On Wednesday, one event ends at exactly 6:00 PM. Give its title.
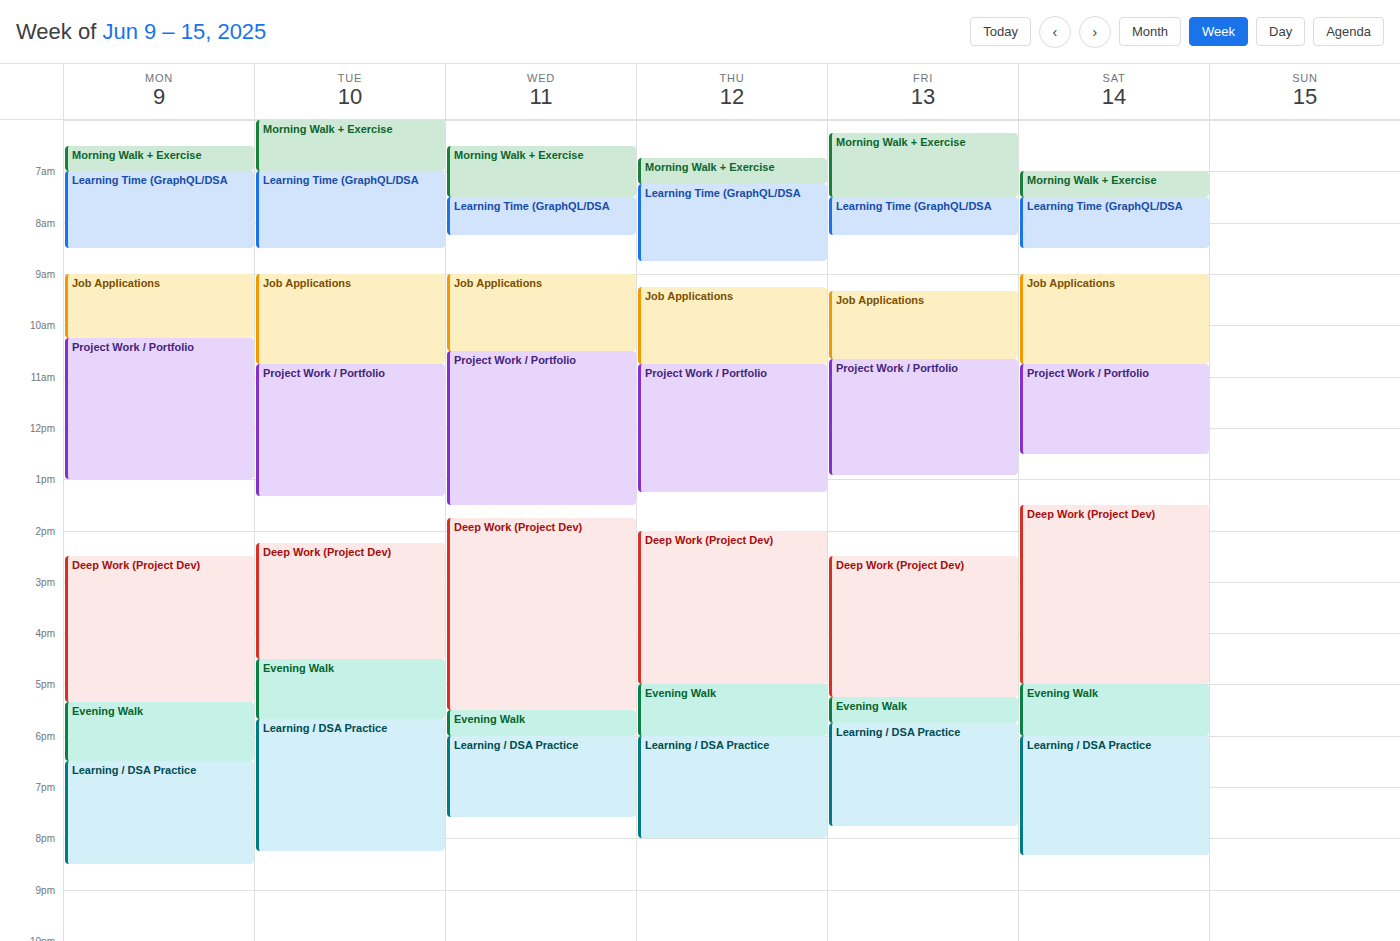
"Evening Walk"